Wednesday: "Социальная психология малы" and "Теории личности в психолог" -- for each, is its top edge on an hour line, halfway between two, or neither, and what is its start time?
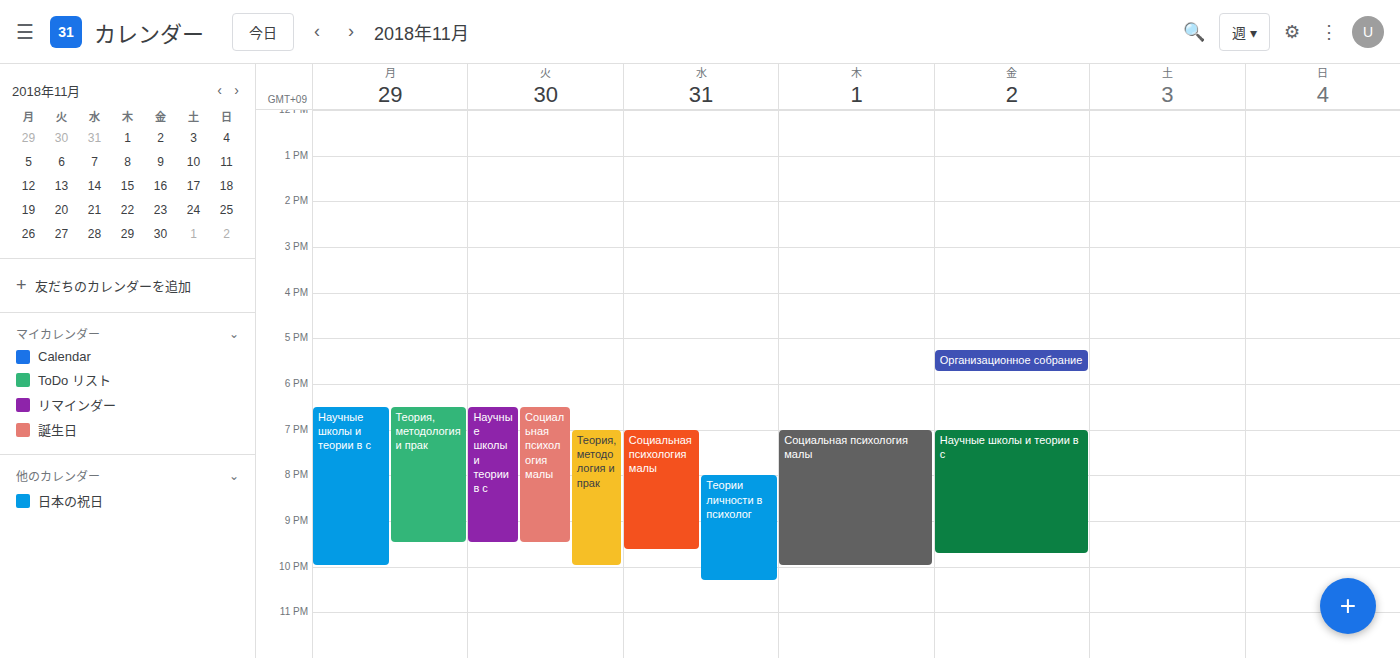
"Социальная психология малы": 7:00 PM, exactly on the 7 PM line. "Теории личности в психолог": 8:00 PM, exactly on the 8 PM line.